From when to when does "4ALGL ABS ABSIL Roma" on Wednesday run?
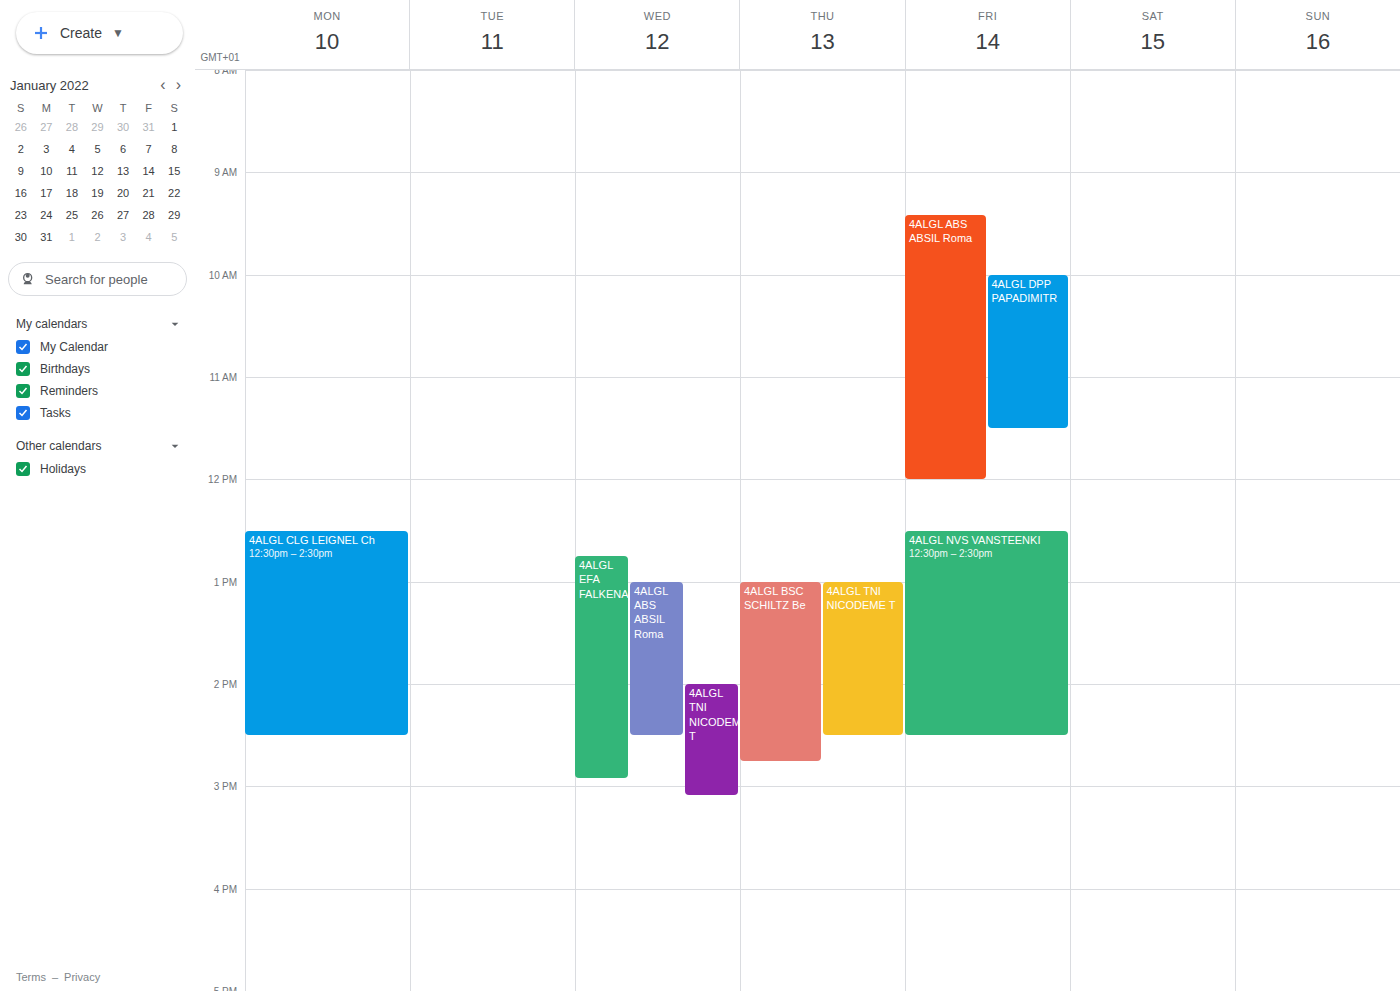
1:00 PM to 2:30 PM